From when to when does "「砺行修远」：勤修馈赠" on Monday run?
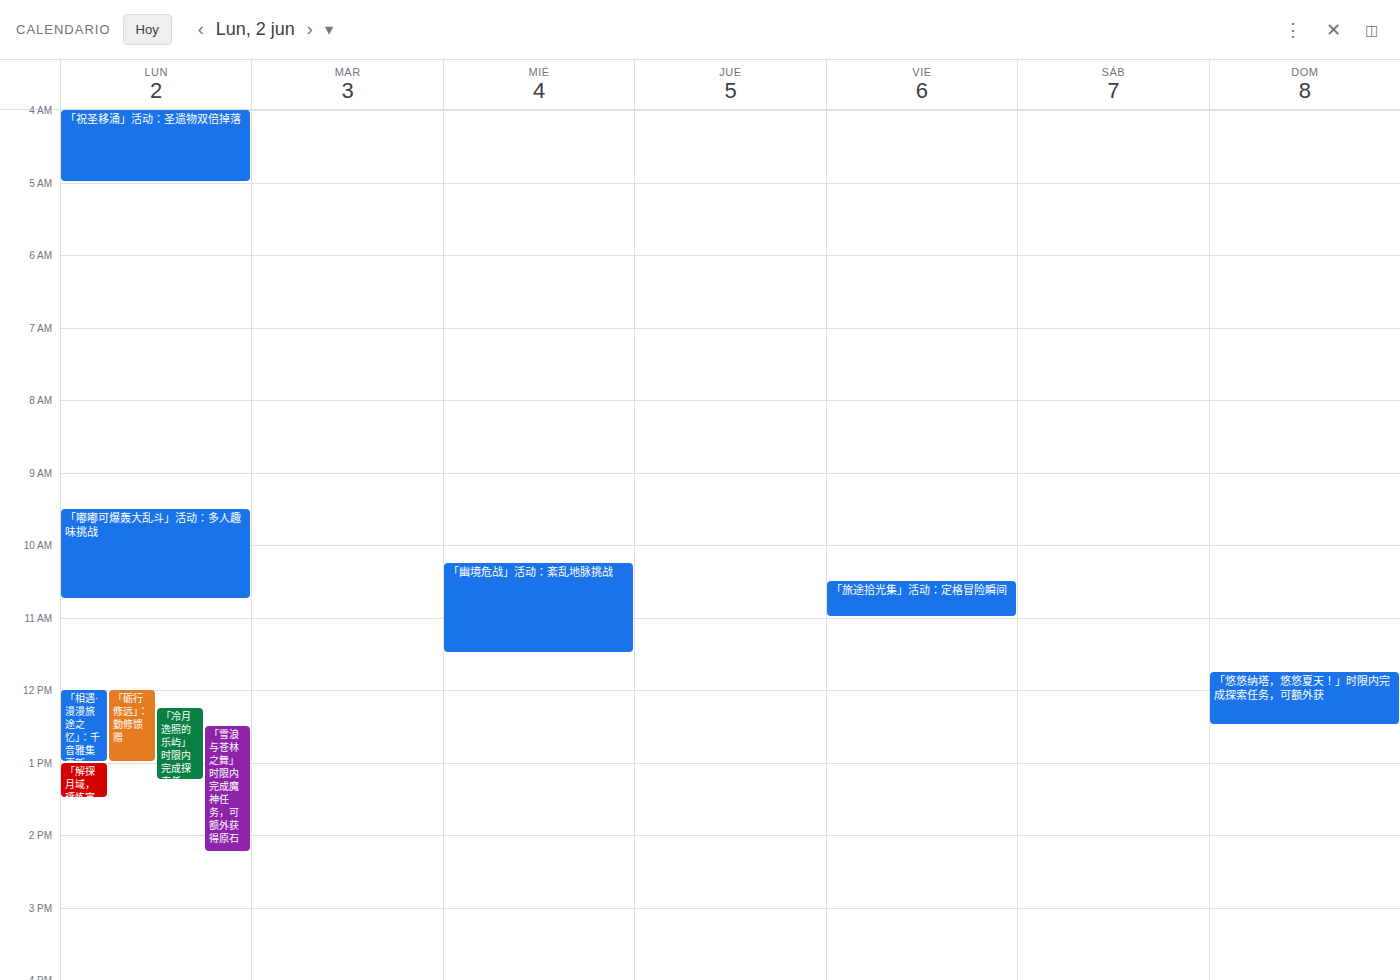
12:00 PM to 1:00 PM